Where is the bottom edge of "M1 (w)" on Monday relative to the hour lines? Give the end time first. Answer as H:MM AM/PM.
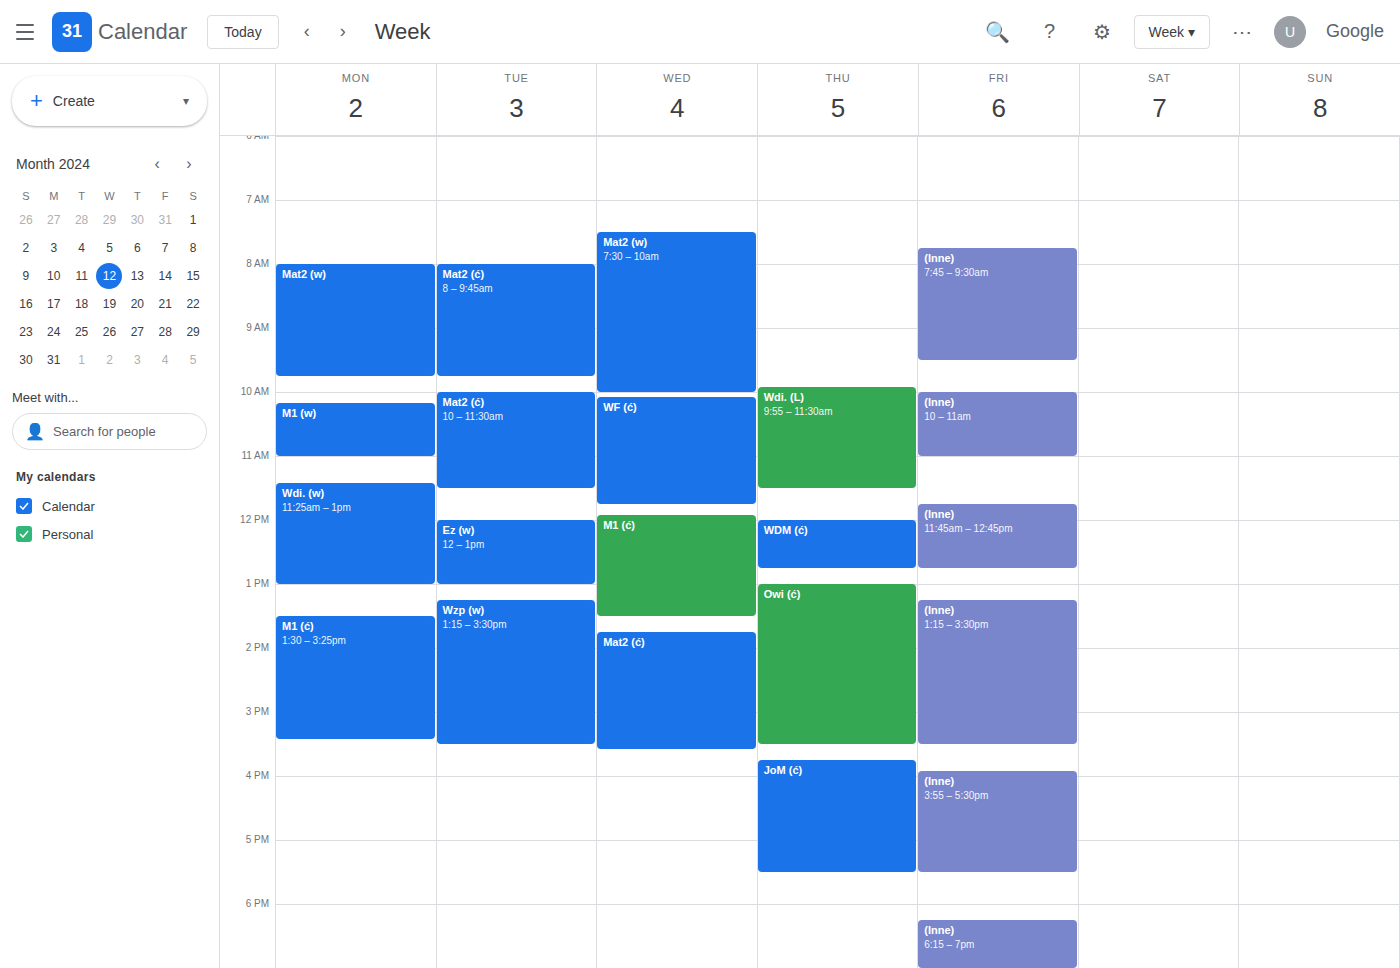
11:00 AM -- exactly on the 11 AM line.